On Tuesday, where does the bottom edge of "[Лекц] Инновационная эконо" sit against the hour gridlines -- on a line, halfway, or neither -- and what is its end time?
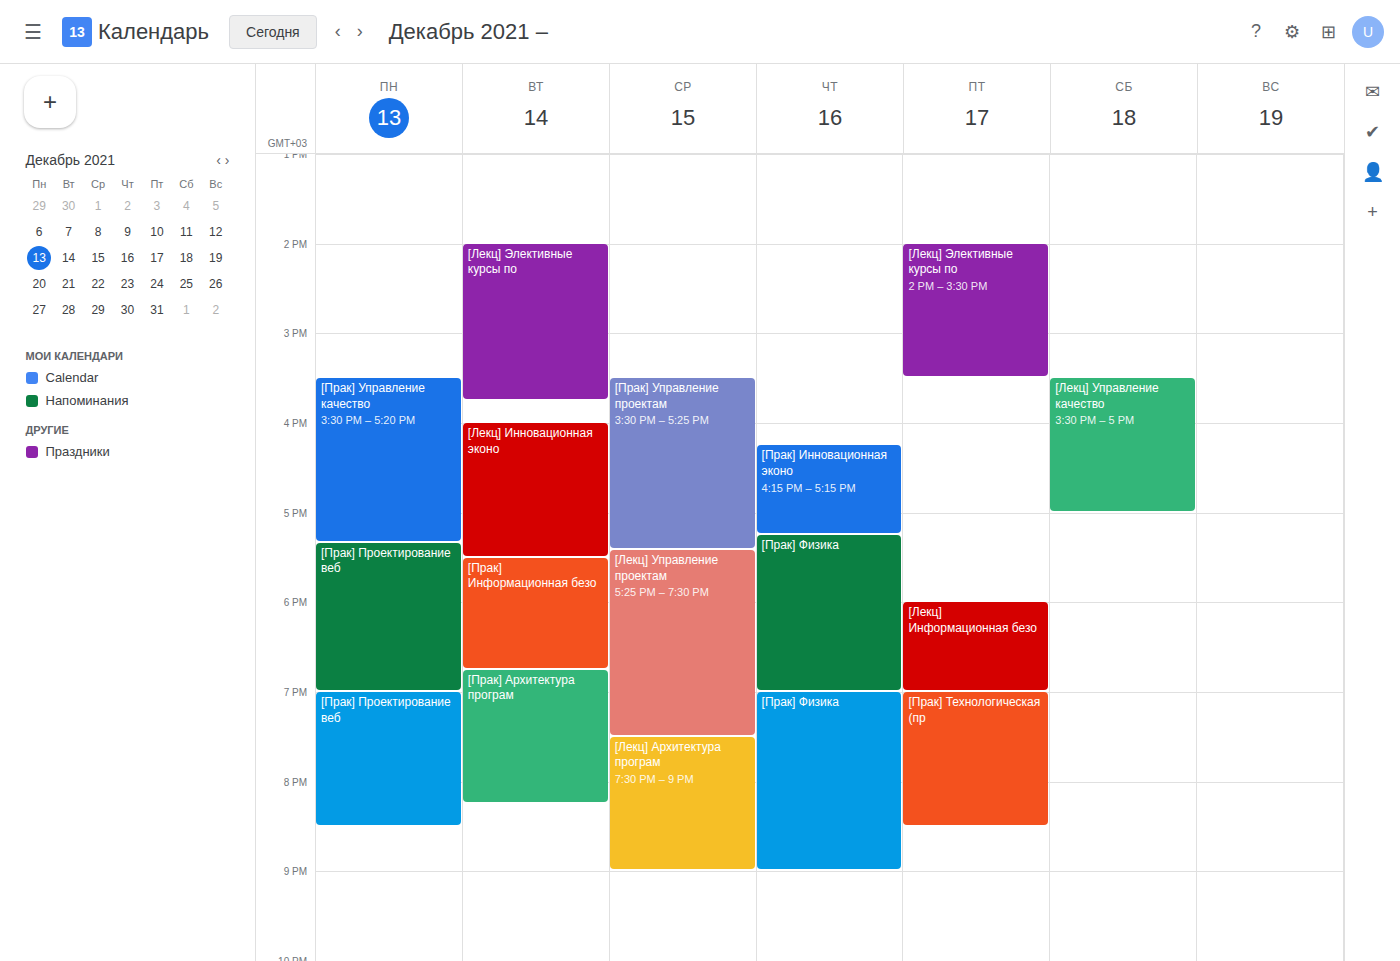
5:30 PM -- halfway between the 5 PM and 6 PM lines.